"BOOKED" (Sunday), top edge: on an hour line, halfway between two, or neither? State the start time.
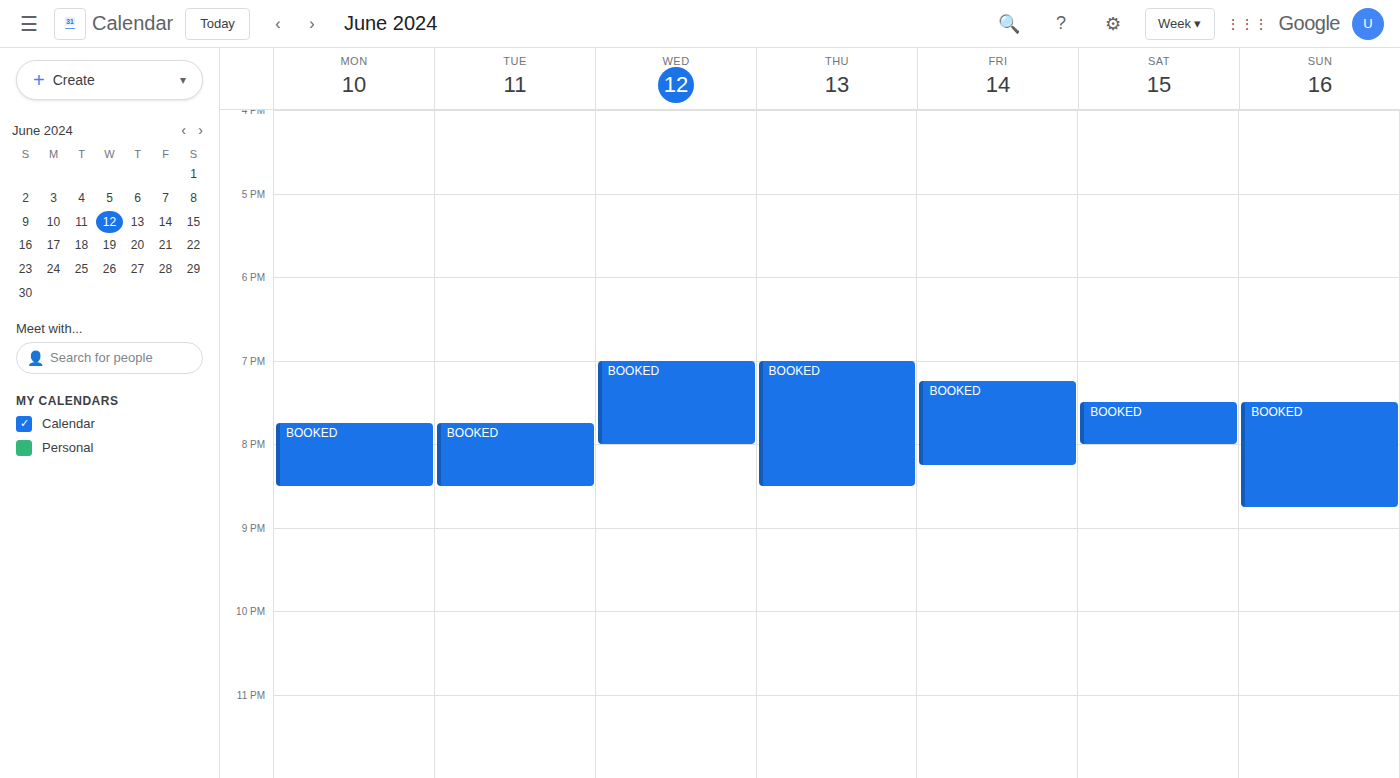
7:30 PM -- halfway between the 7 PM and 8 PM lines.